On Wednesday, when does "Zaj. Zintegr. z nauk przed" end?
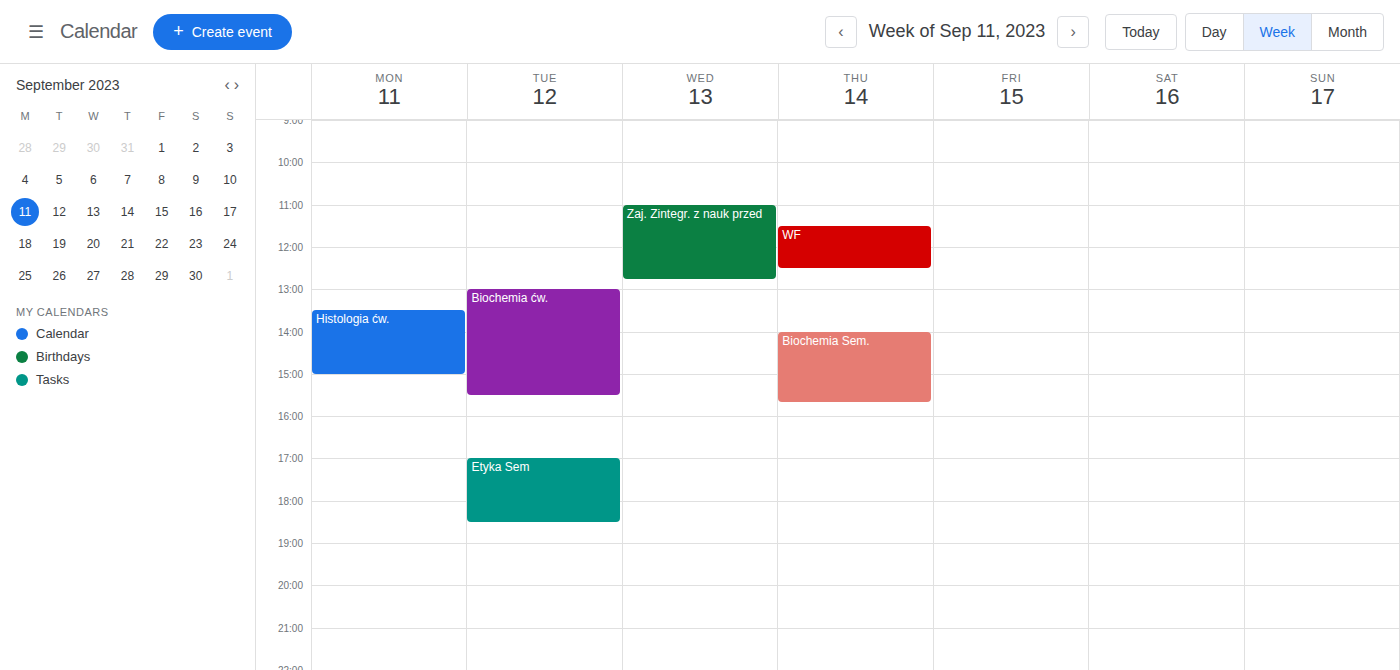
12:45 PM